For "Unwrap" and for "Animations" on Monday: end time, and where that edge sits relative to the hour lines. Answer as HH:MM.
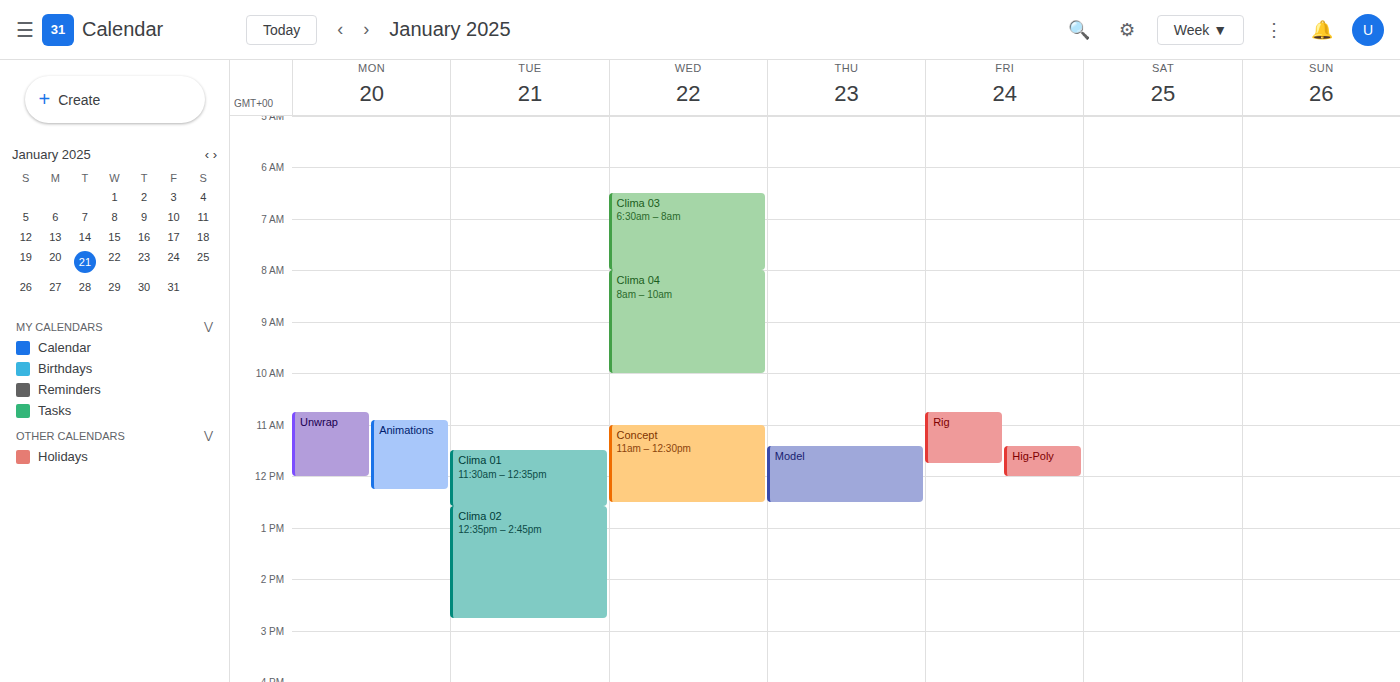
"Unwrap": 12:00, exactly on the 12:00 line. "Animations": 12:15, neither: a quarter of the way from the 12:00 line to the 13:00 line.